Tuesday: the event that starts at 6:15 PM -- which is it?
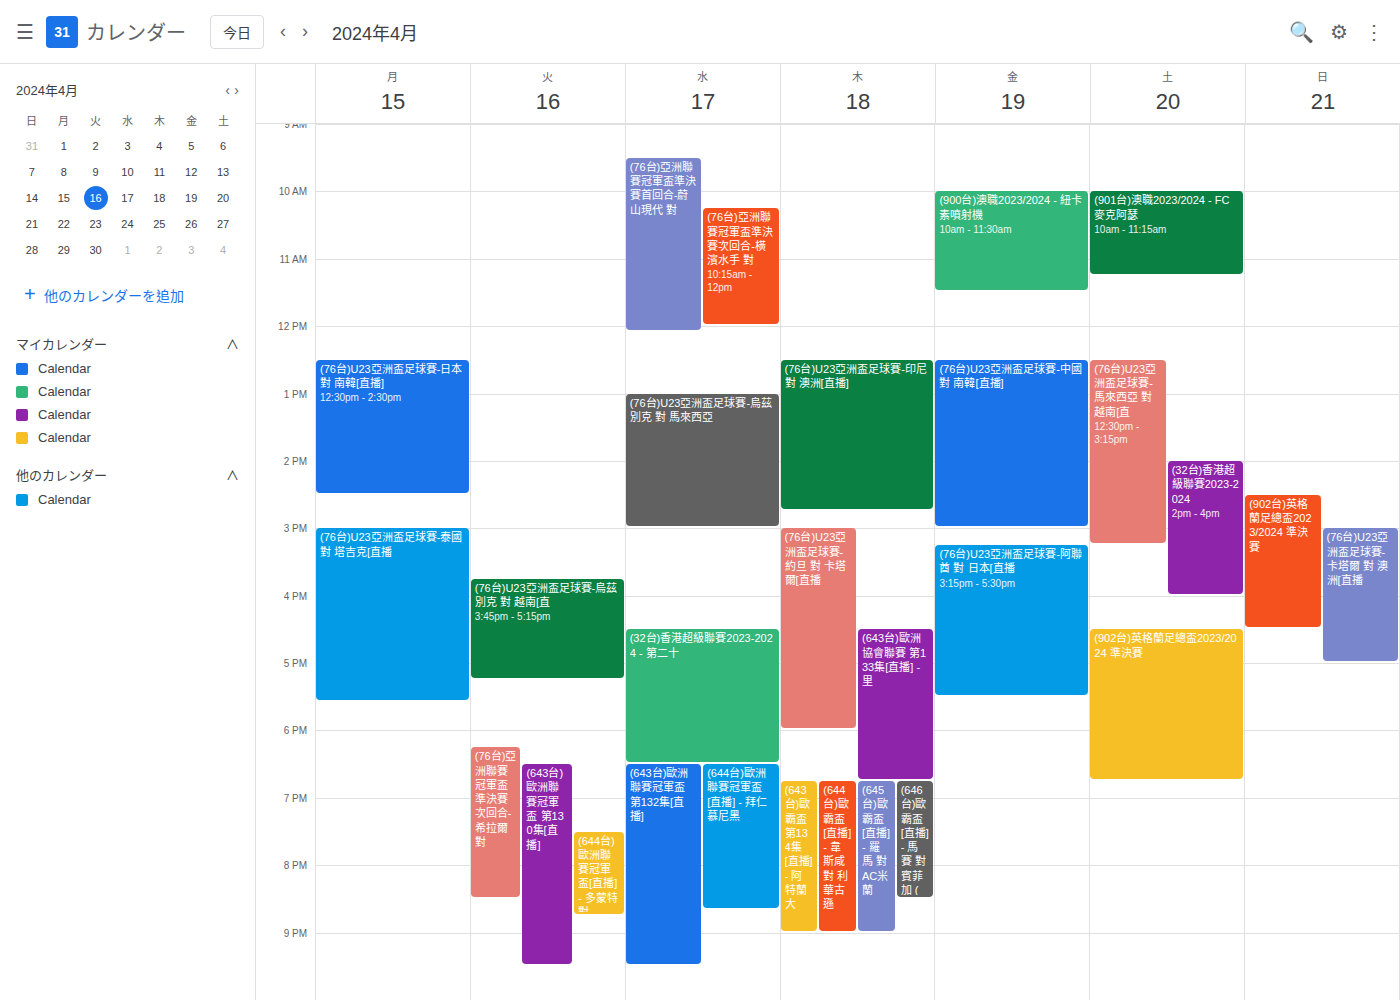
"(76台)亞洲聯賽冠軍盃 準決賽次回合-希拉爾 對"